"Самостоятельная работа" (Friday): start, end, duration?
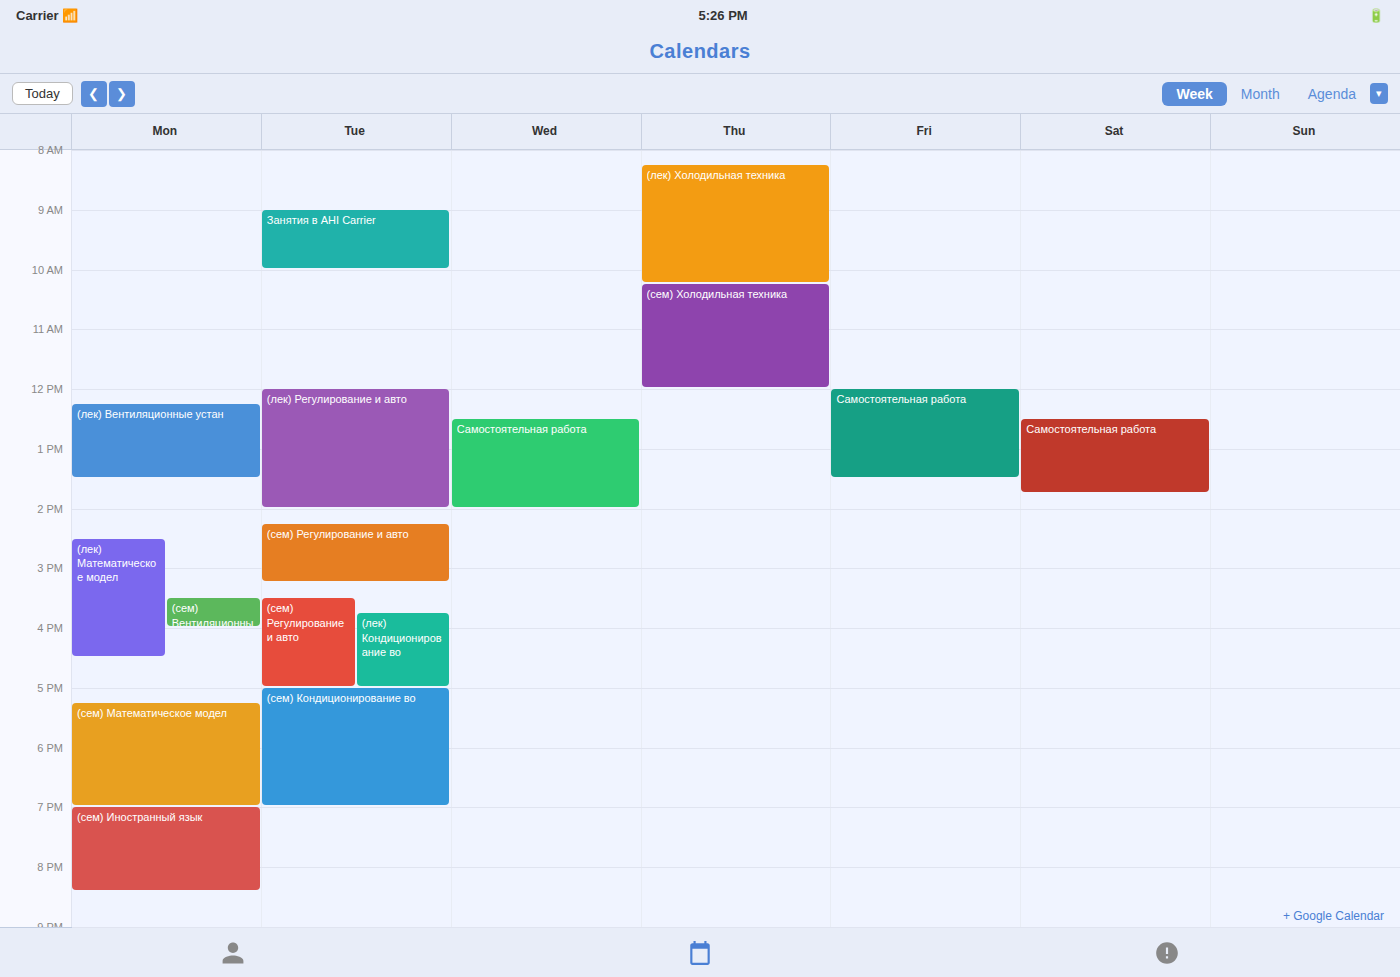
12:00 PM to 1:30 PM, 1 hour 30 minutes